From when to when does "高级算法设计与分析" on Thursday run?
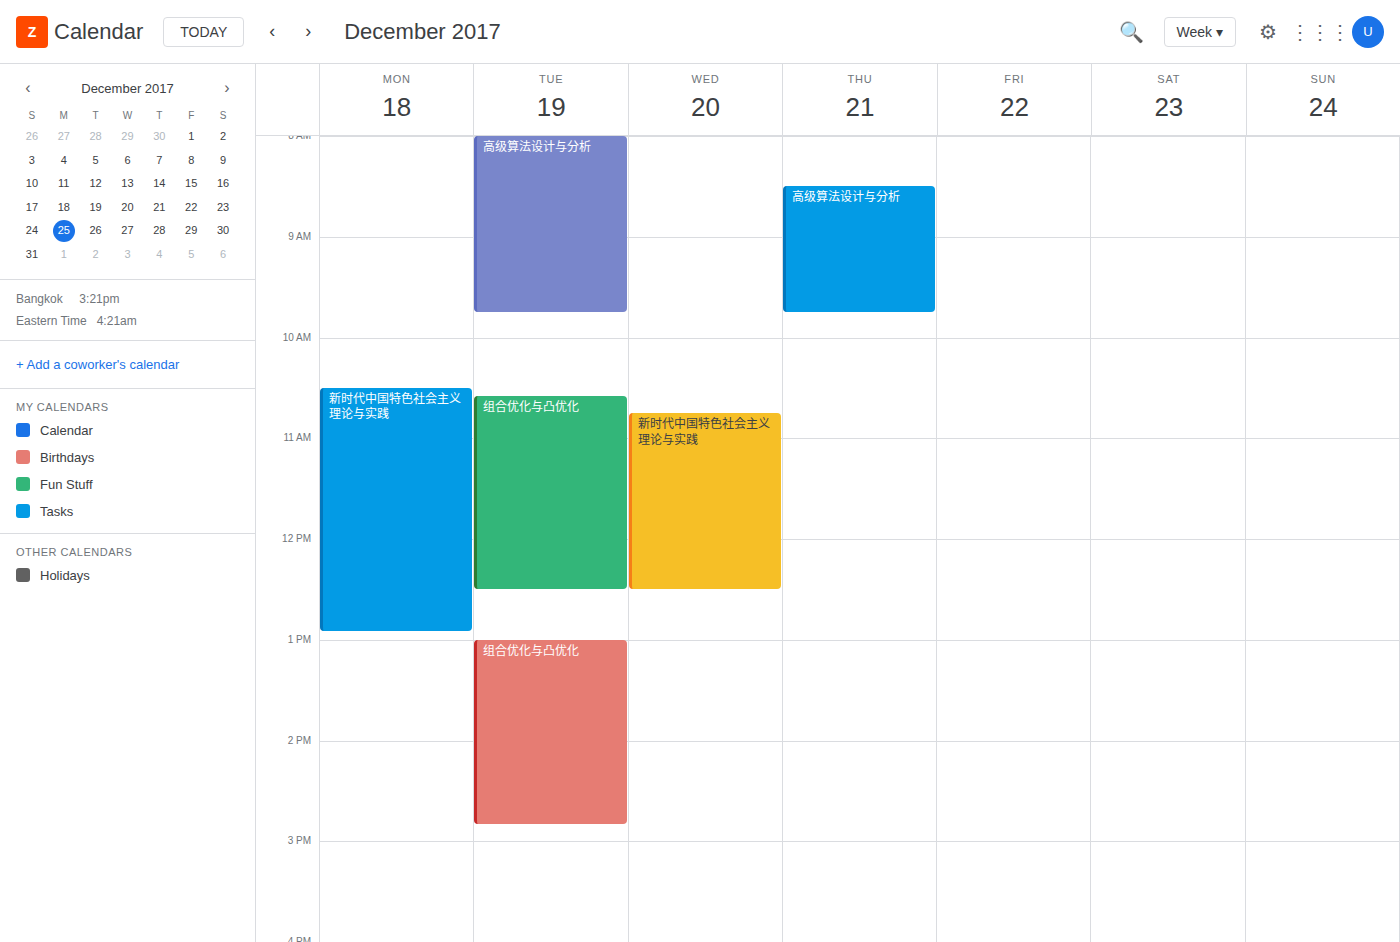
8:30 AM to 9:45 AM